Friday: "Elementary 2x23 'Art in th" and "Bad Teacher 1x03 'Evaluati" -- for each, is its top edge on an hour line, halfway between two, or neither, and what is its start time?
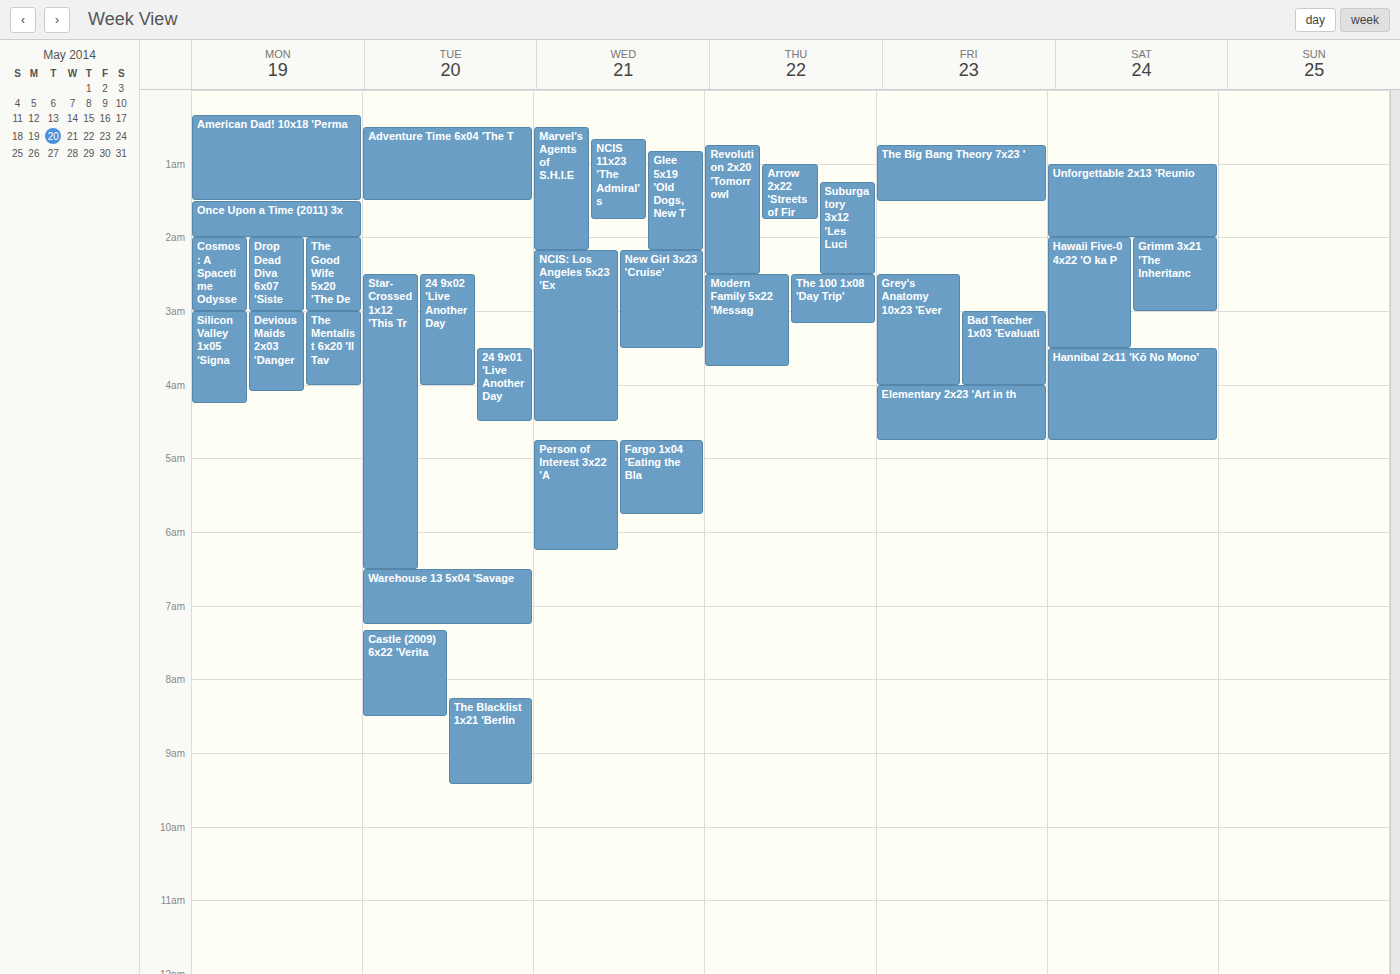
"Elementary 2x23 'Art in th": 4:00 AM, exactly on the 4 AM line. "Bad Teacher 1x03 'Evaluati": 3:00 AM, exactly on the 3 AM line.